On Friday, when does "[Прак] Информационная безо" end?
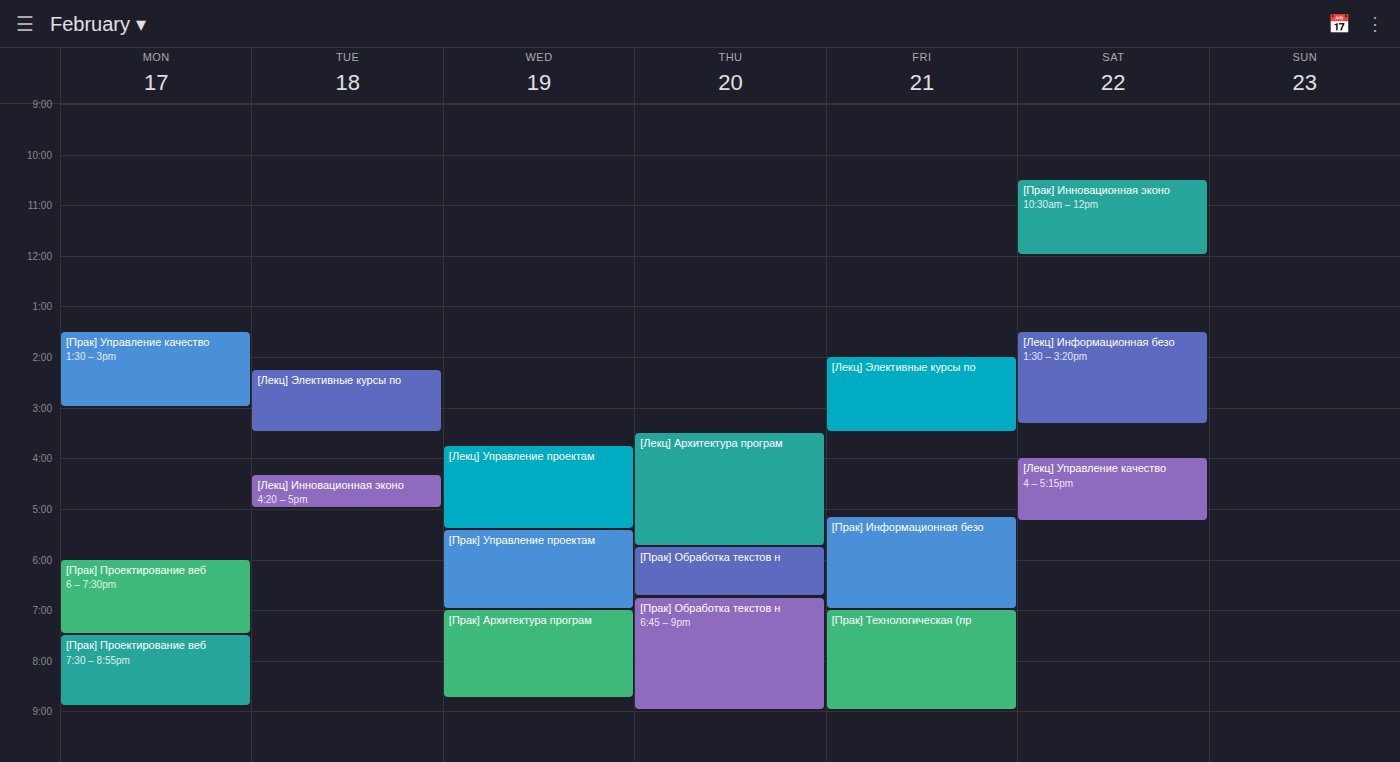
7:00 PM